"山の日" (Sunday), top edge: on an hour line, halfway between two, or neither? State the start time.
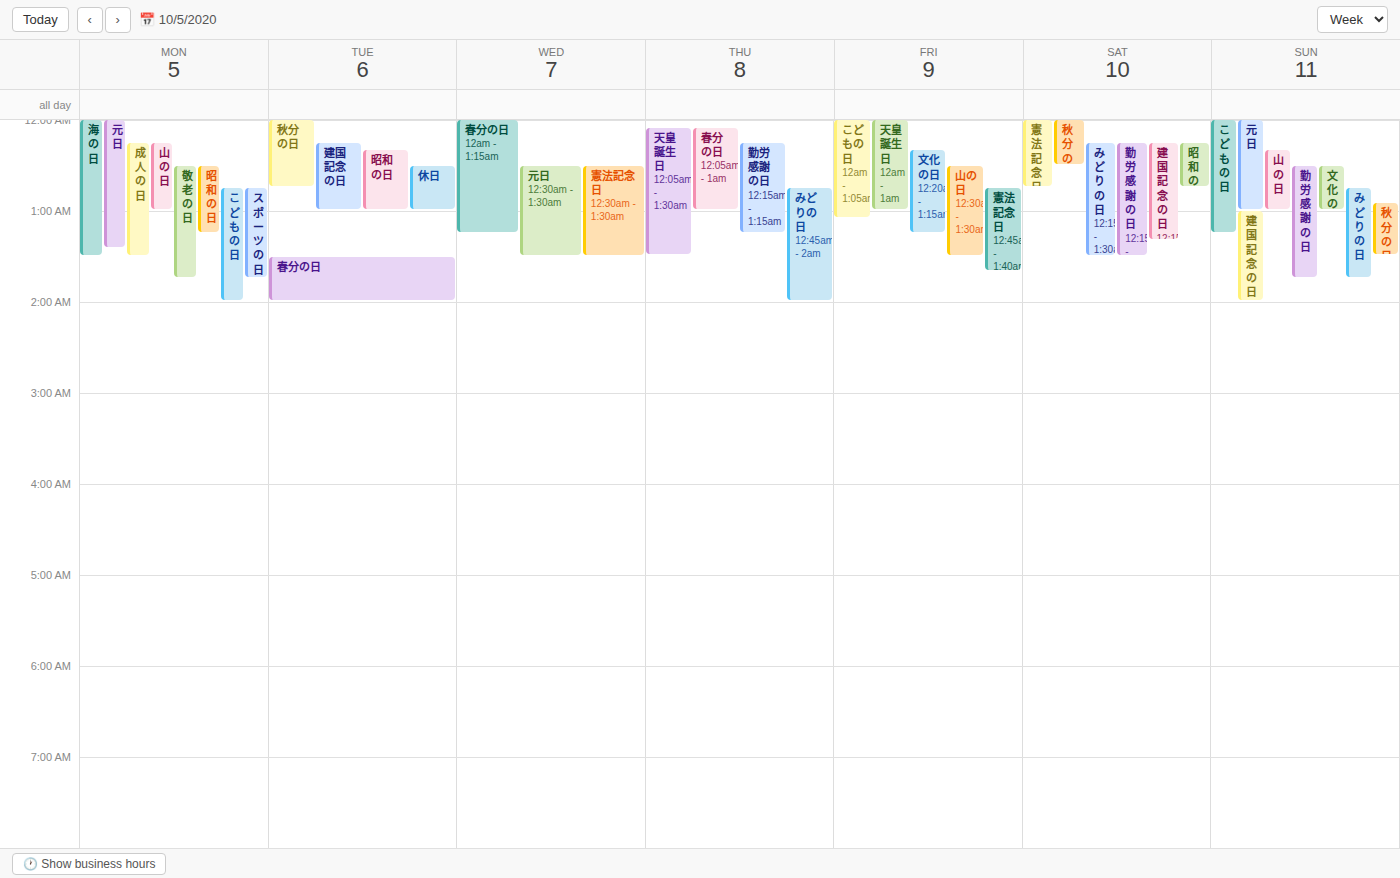
12:20 AM -- neither: 20 minutes below the 12 AM line and 40 minutes above the 1 AM line.